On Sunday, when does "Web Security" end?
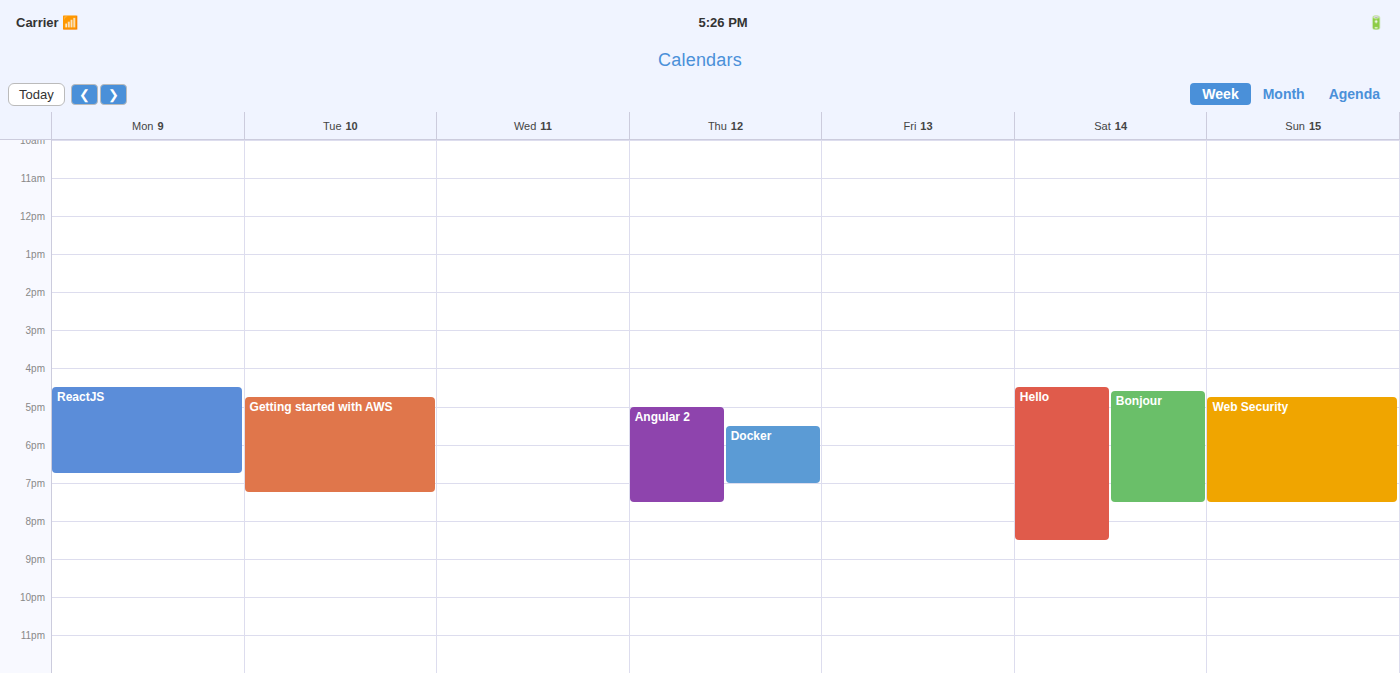
7:30 PM